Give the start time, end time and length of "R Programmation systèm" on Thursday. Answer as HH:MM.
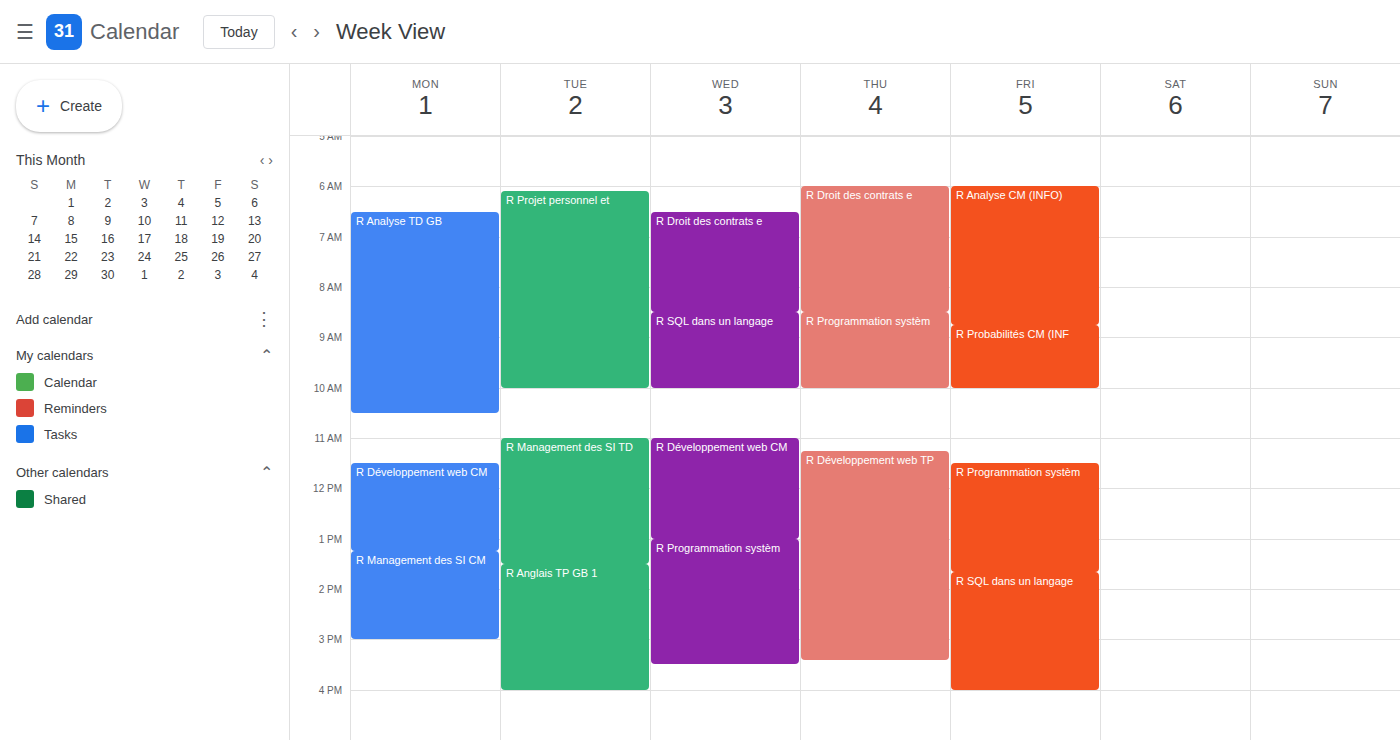
08:30 to 10:00, 1 hour 30 minutes